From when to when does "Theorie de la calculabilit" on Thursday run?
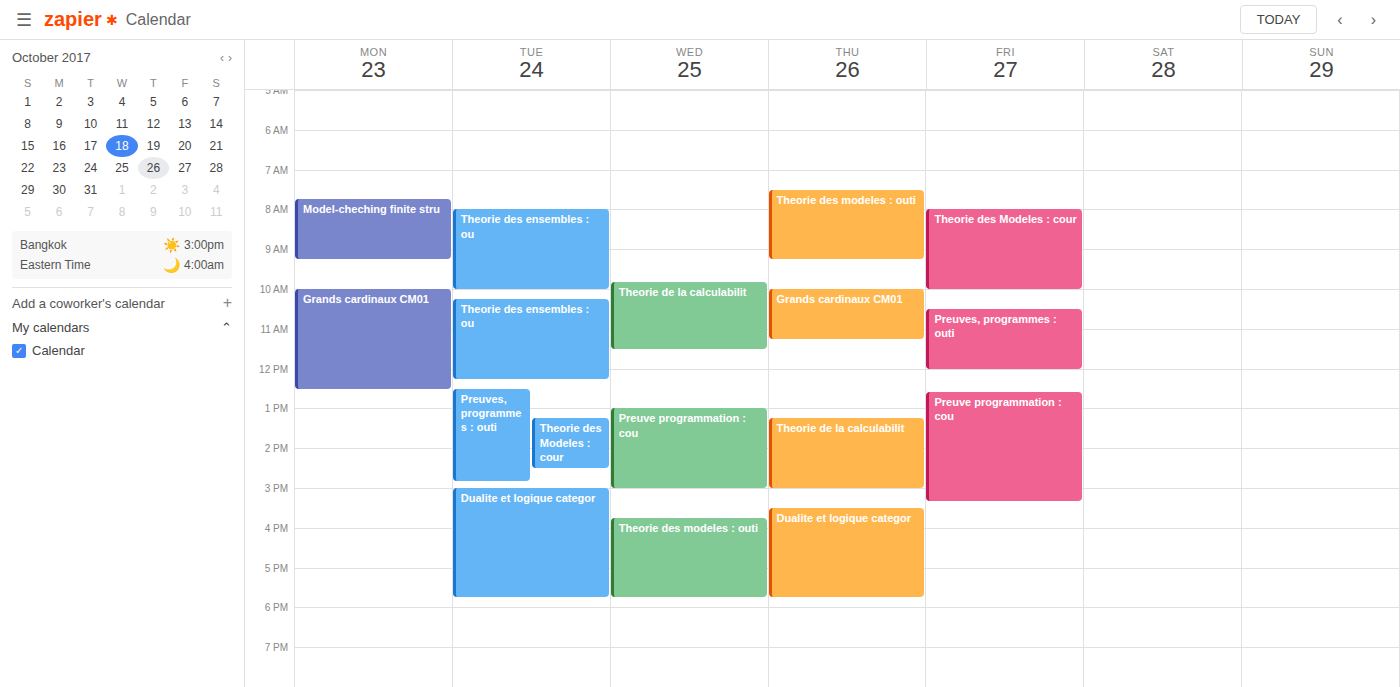
1:15 PM to 3:00 PM